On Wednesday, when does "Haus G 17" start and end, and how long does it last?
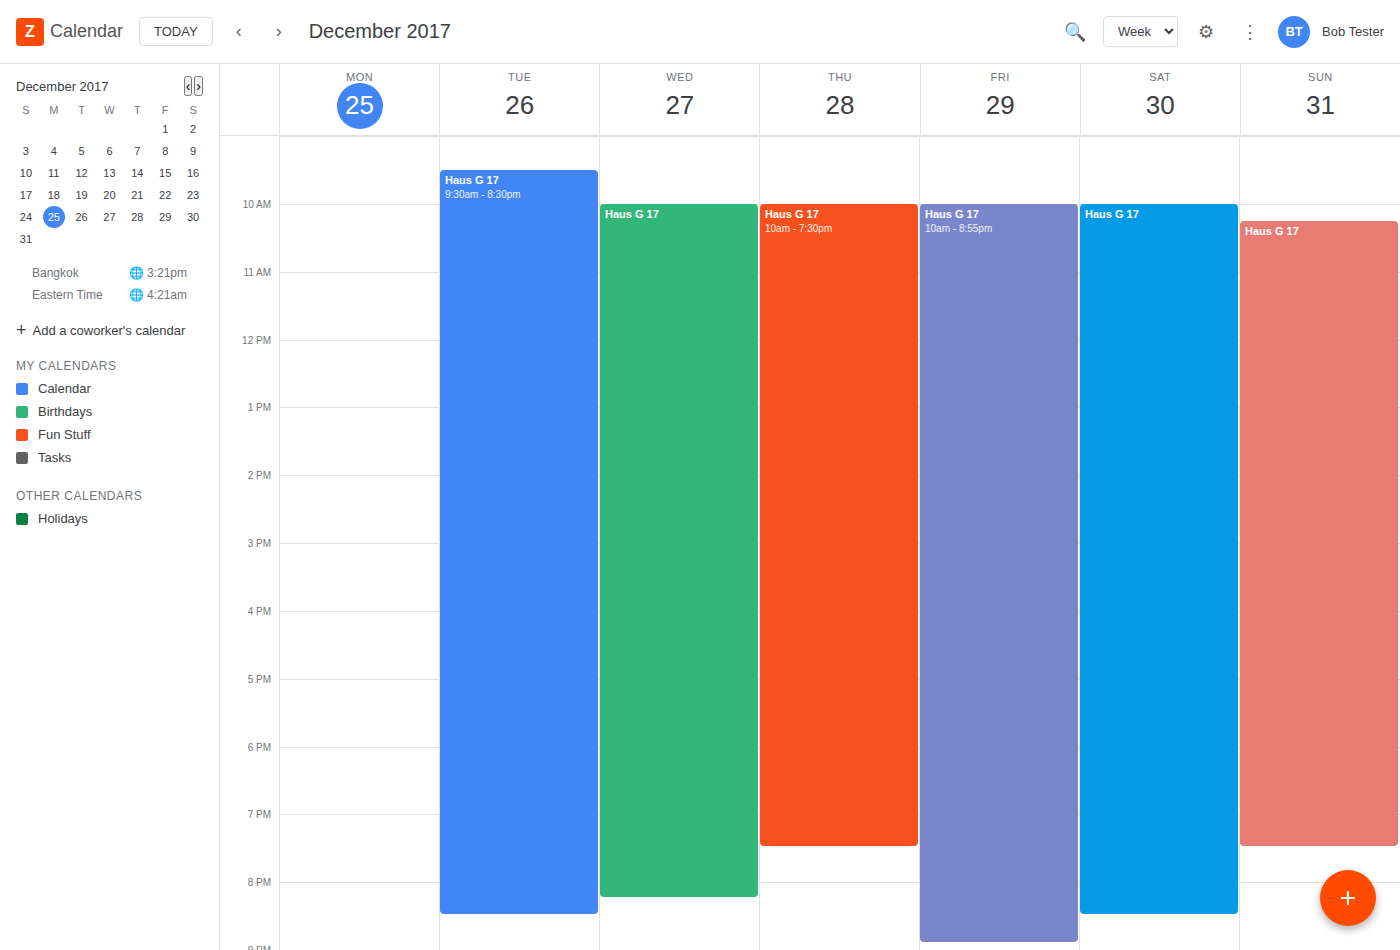
10:00 AM to 8:15 PM, 10 hours 15 minutes